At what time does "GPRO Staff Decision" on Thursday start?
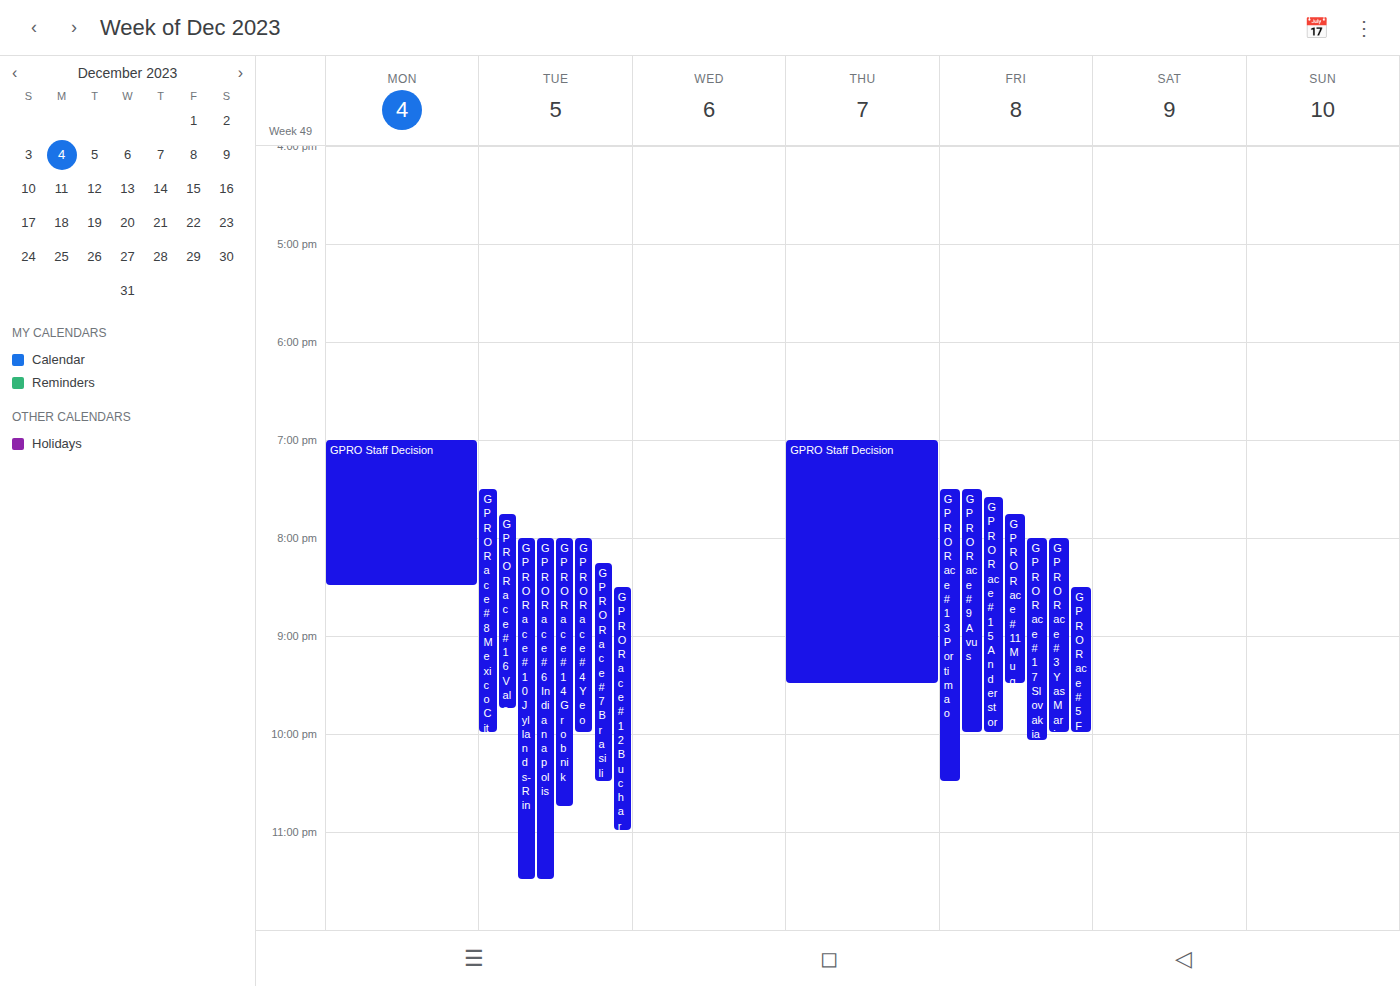
7:00 PM